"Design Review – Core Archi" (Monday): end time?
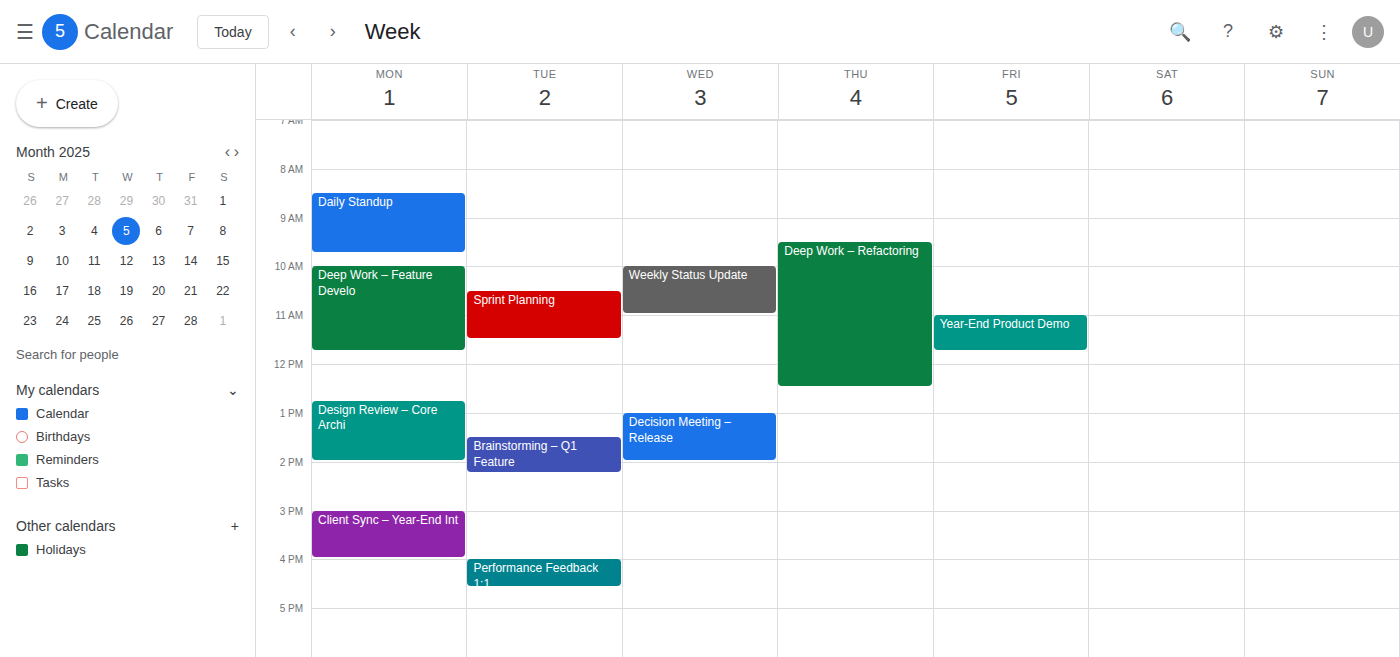
2:00 PM